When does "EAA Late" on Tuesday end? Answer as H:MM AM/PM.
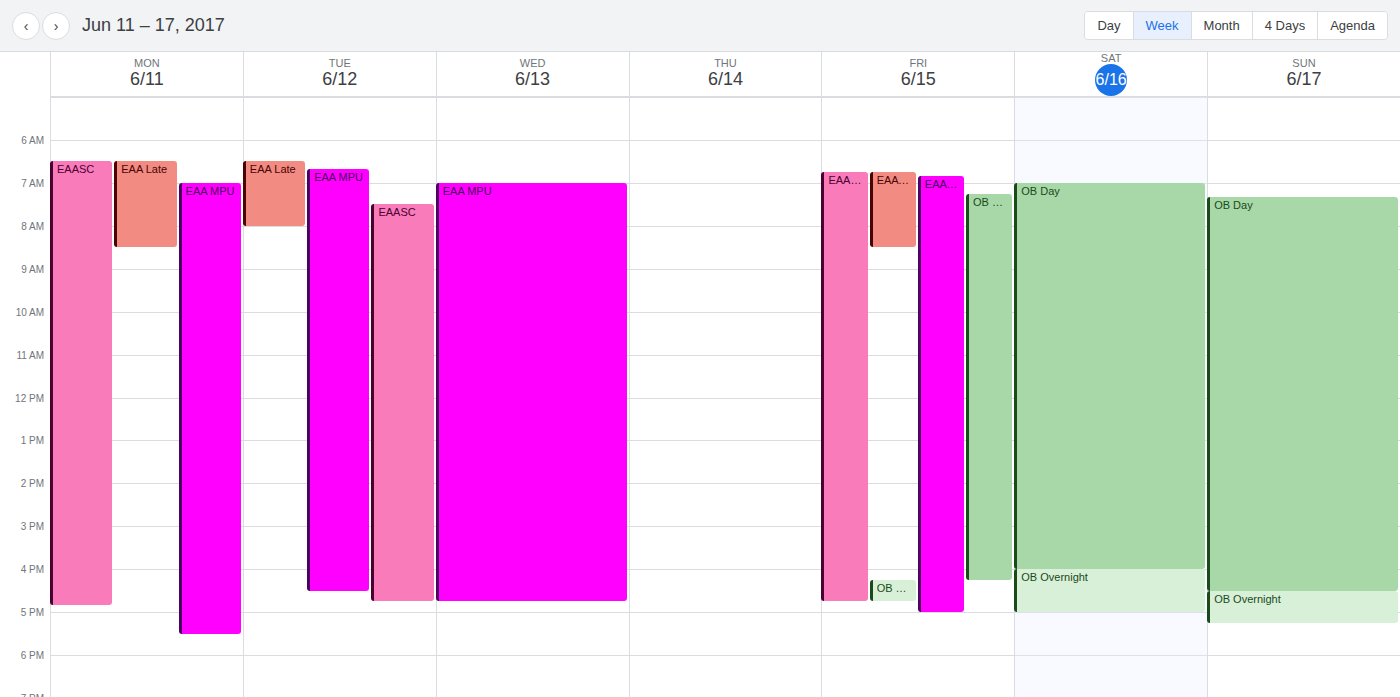
8:00 AM